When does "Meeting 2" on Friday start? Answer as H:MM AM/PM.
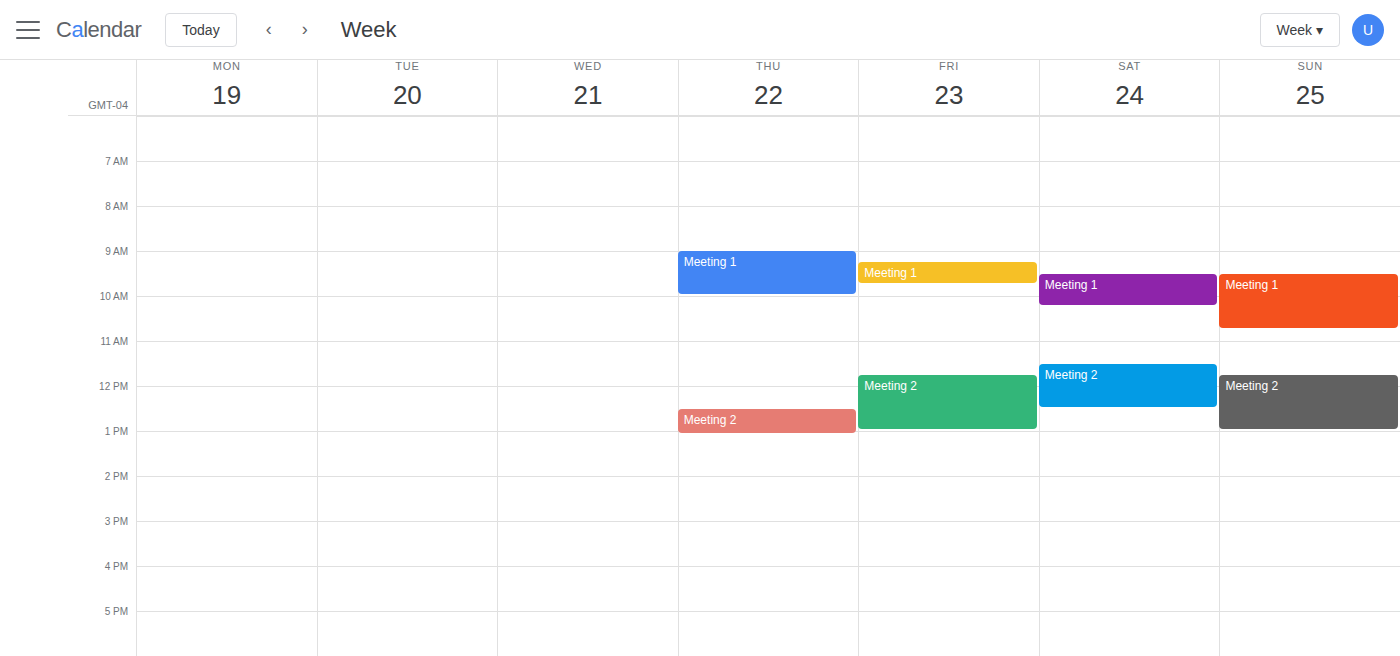
11:45 AM